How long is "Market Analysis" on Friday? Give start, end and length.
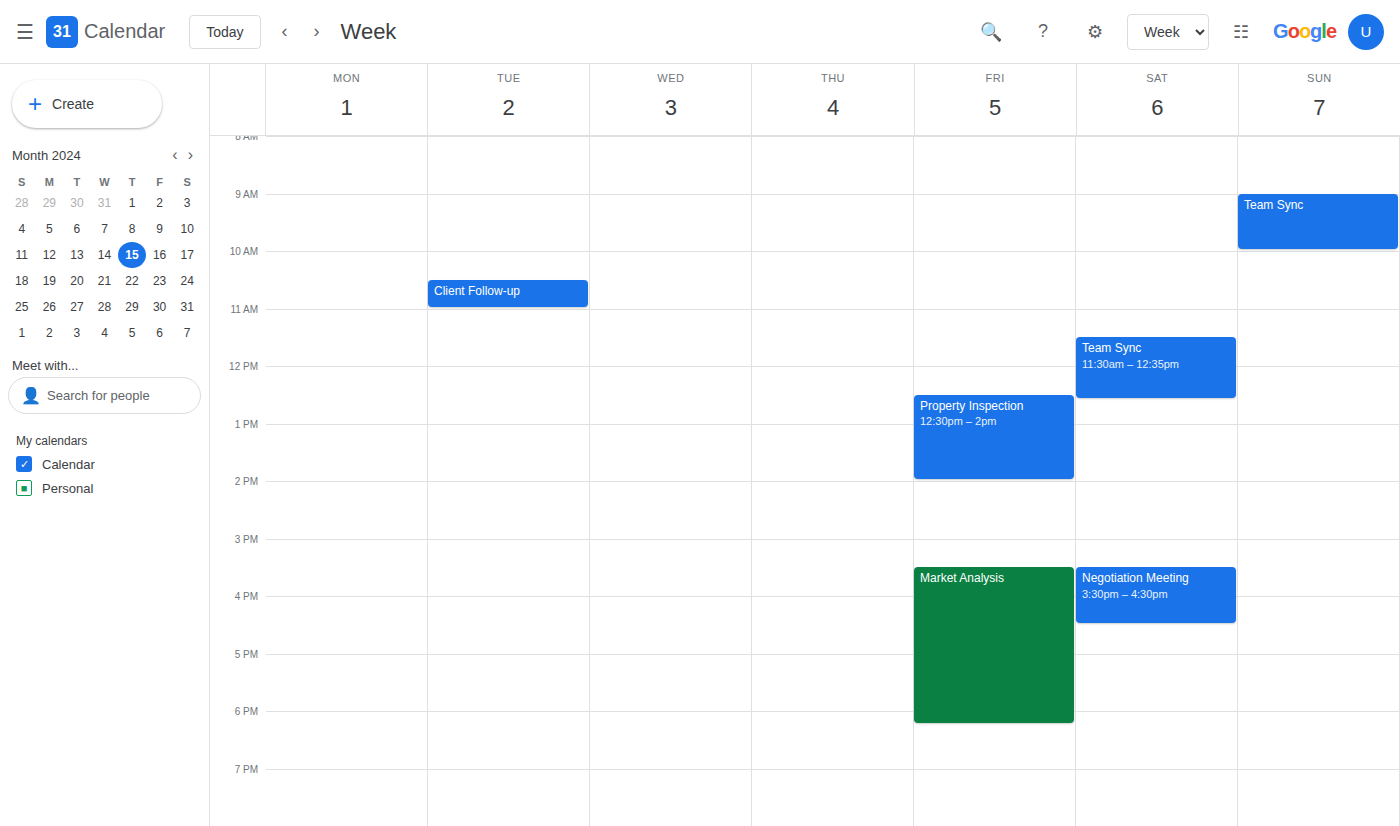
3:30 PM to 6:15 PM, 2 hours 45 minutes